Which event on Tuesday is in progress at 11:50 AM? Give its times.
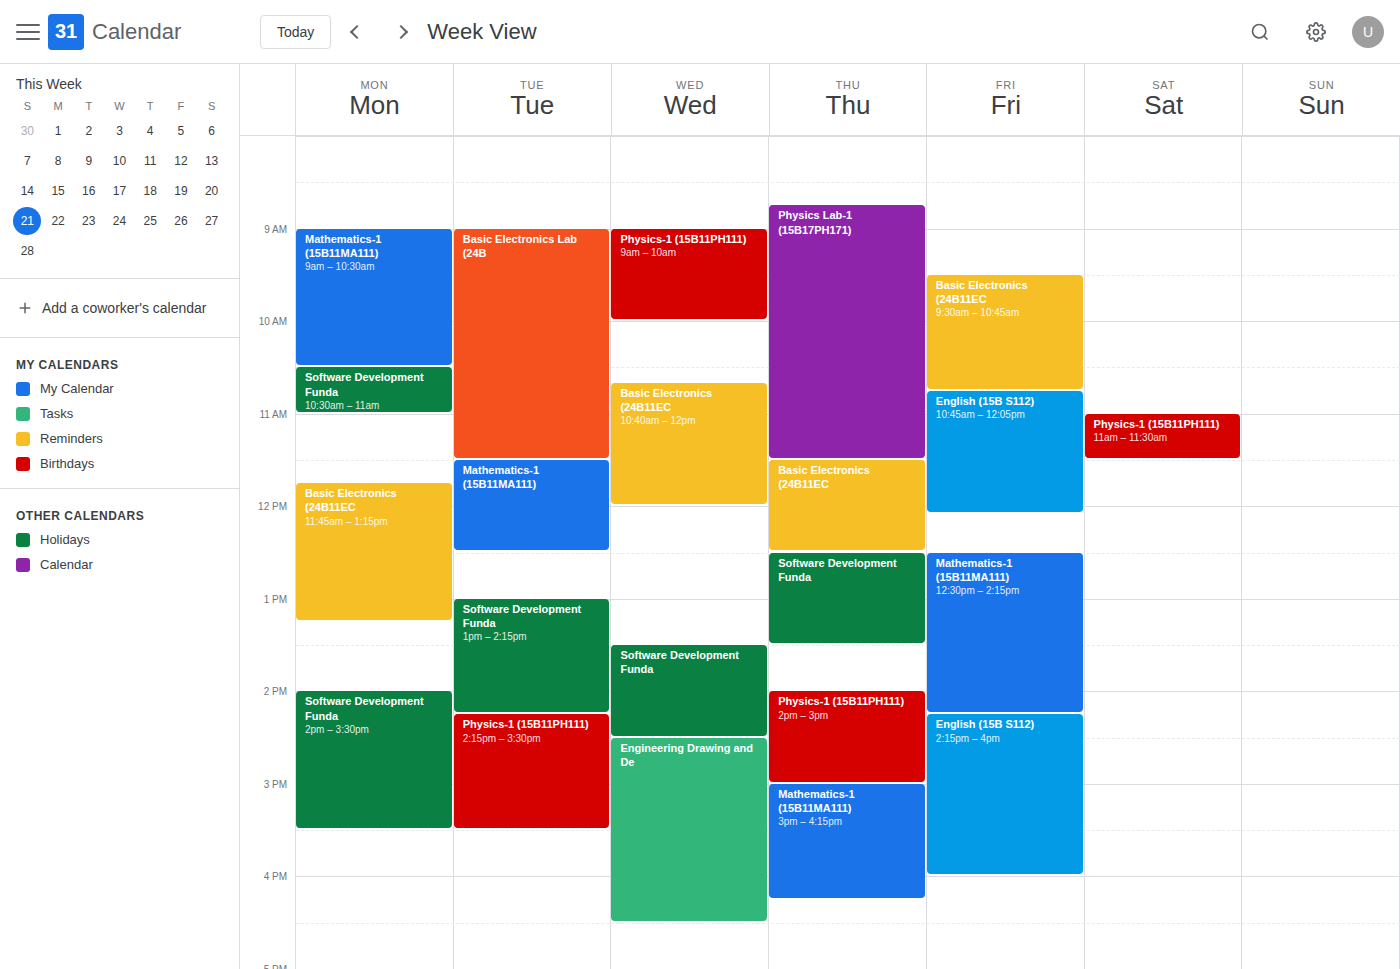
"Mathematics-1 (15B11MA111)", 11:30 AM to 12:30 PM